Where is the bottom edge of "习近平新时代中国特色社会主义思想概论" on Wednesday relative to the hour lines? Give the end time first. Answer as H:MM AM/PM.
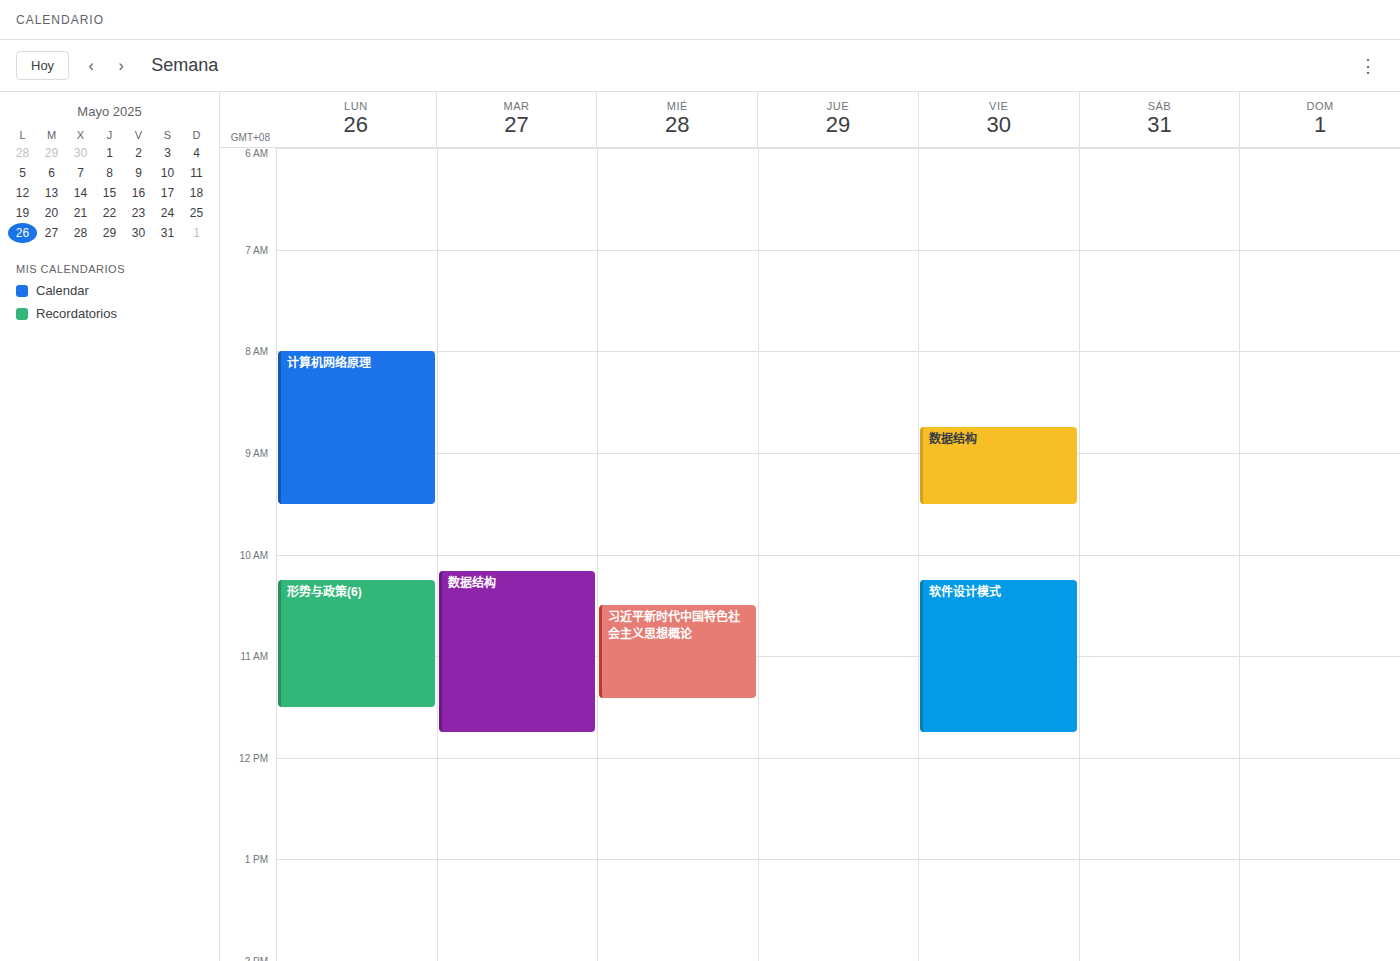
11:25 AM -- neither: 25 minutes below the 11 AM line and 35 minutes above the 12 PM line.